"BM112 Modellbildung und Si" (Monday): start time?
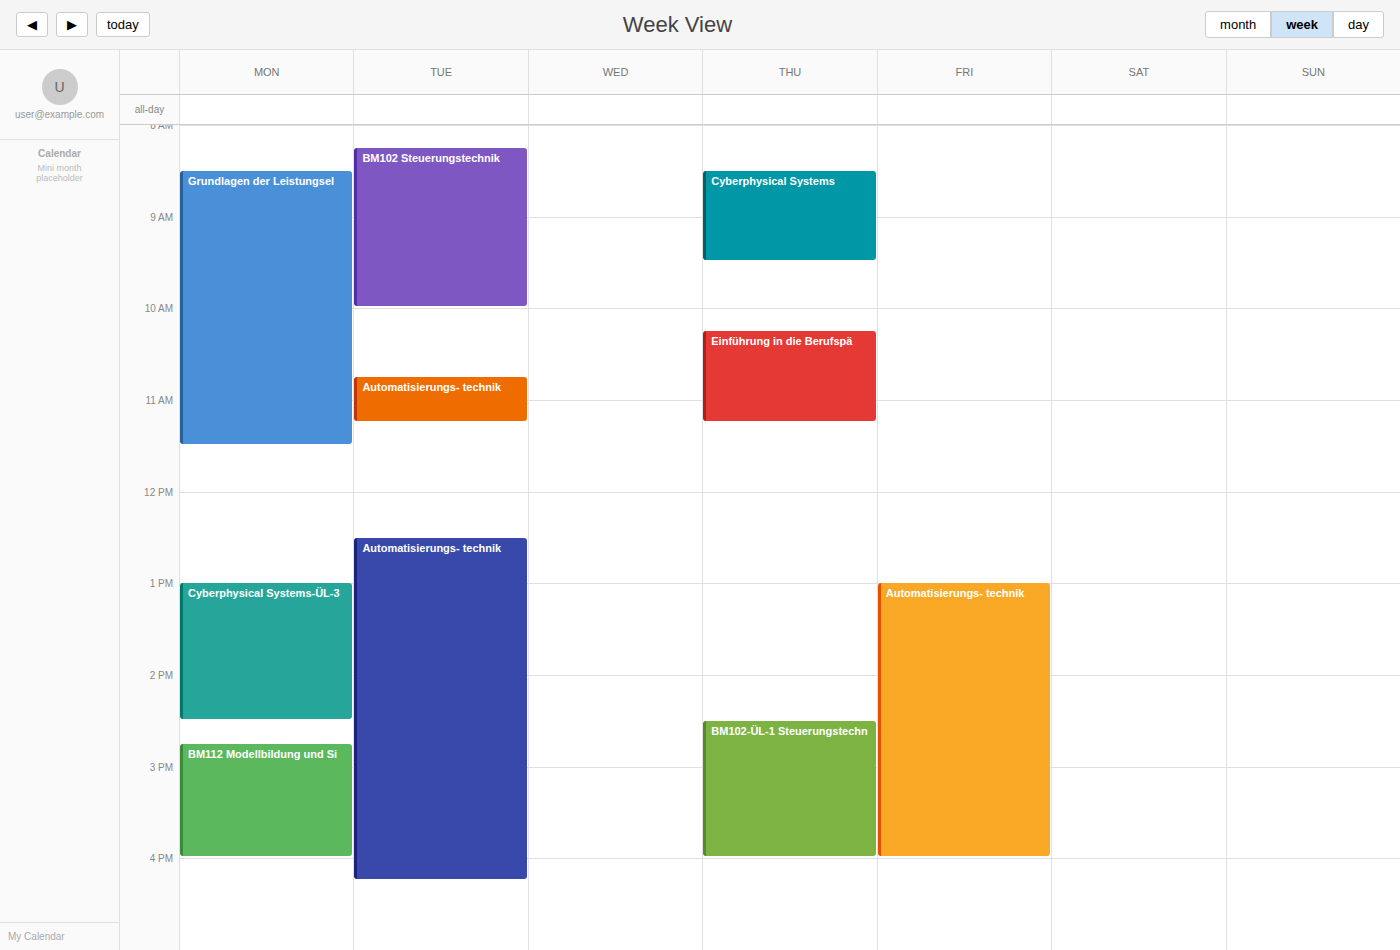
14:45